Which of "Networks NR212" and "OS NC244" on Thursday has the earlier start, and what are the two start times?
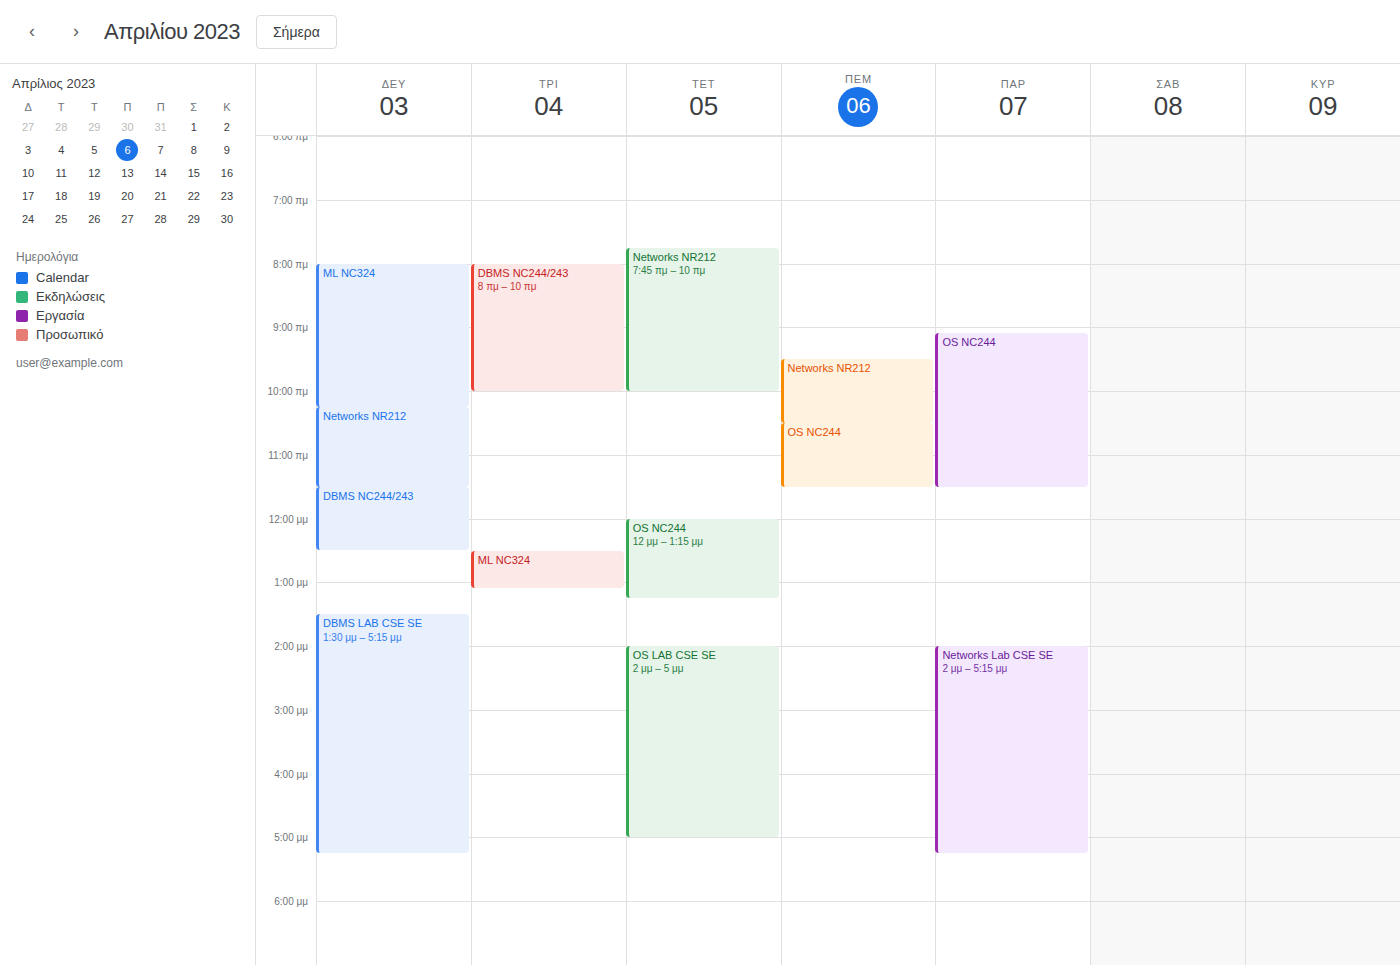
"Networks NR212" 9:30 AM; "OS NC244" 10:30 AM.